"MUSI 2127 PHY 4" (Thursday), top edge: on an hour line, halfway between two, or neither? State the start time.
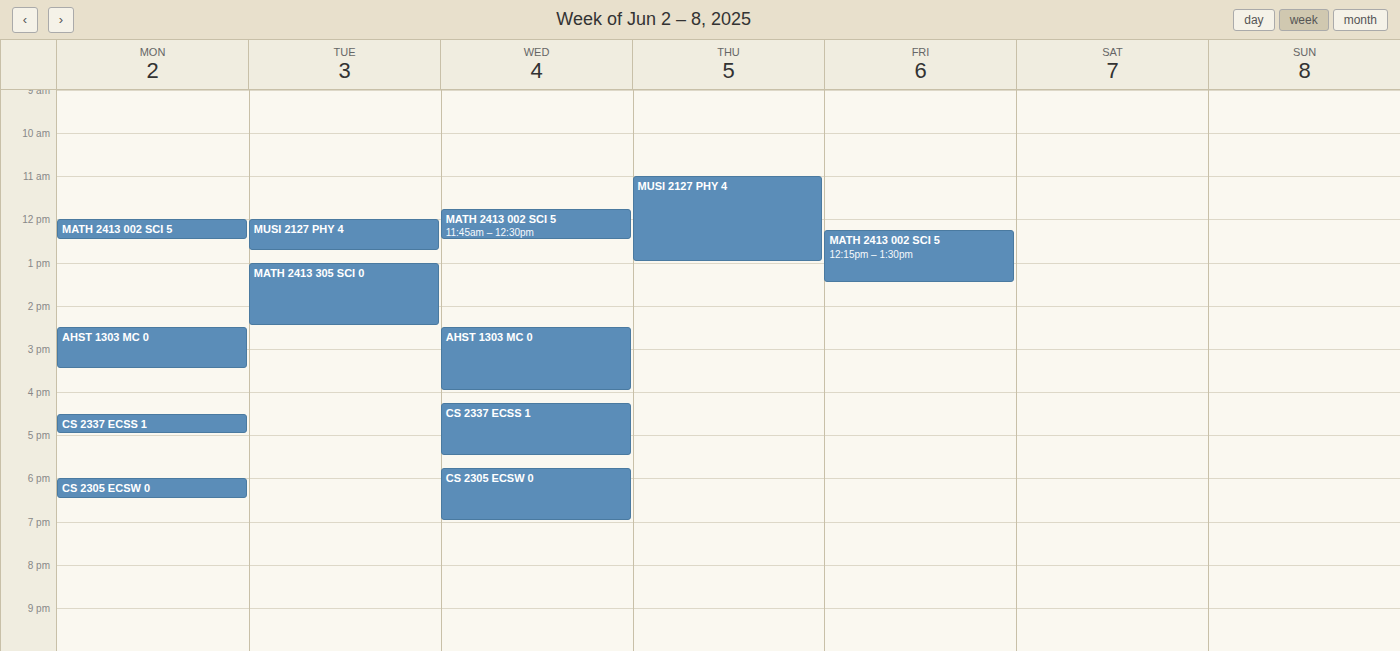
11:00 AM -- exactly on the 11 AM line.